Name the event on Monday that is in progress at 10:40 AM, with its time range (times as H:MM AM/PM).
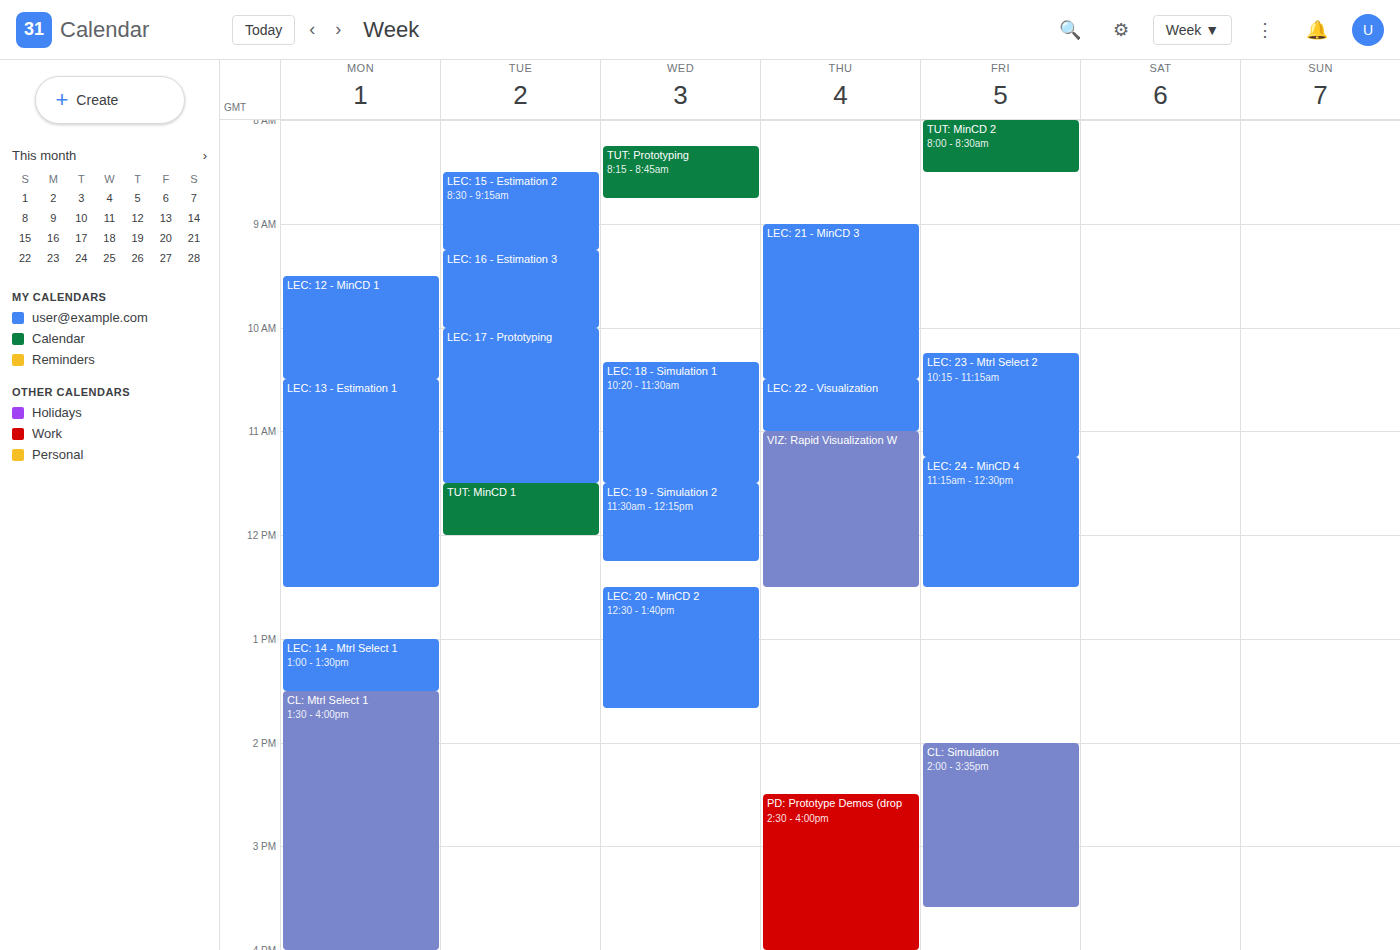
"LEC: 13 - Estimation 1", 10:30 AM to 12:30 PM